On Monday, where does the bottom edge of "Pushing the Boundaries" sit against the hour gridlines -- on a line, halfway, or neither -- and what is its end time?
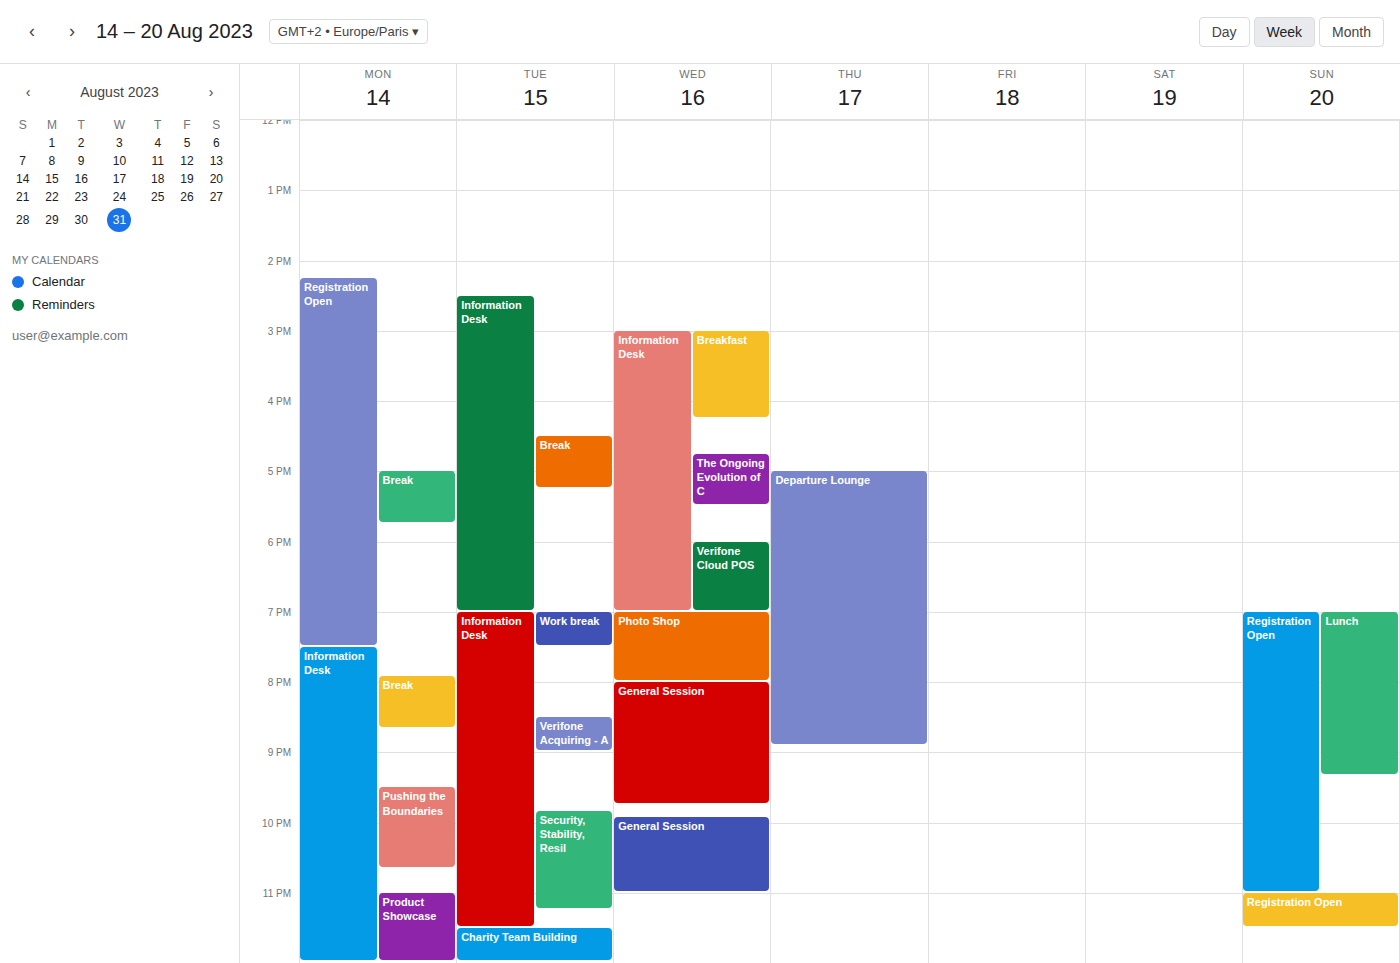
22:40 -- neither: 40 minutes below the 22:00 line and 20 minutes above the 23:00 line.